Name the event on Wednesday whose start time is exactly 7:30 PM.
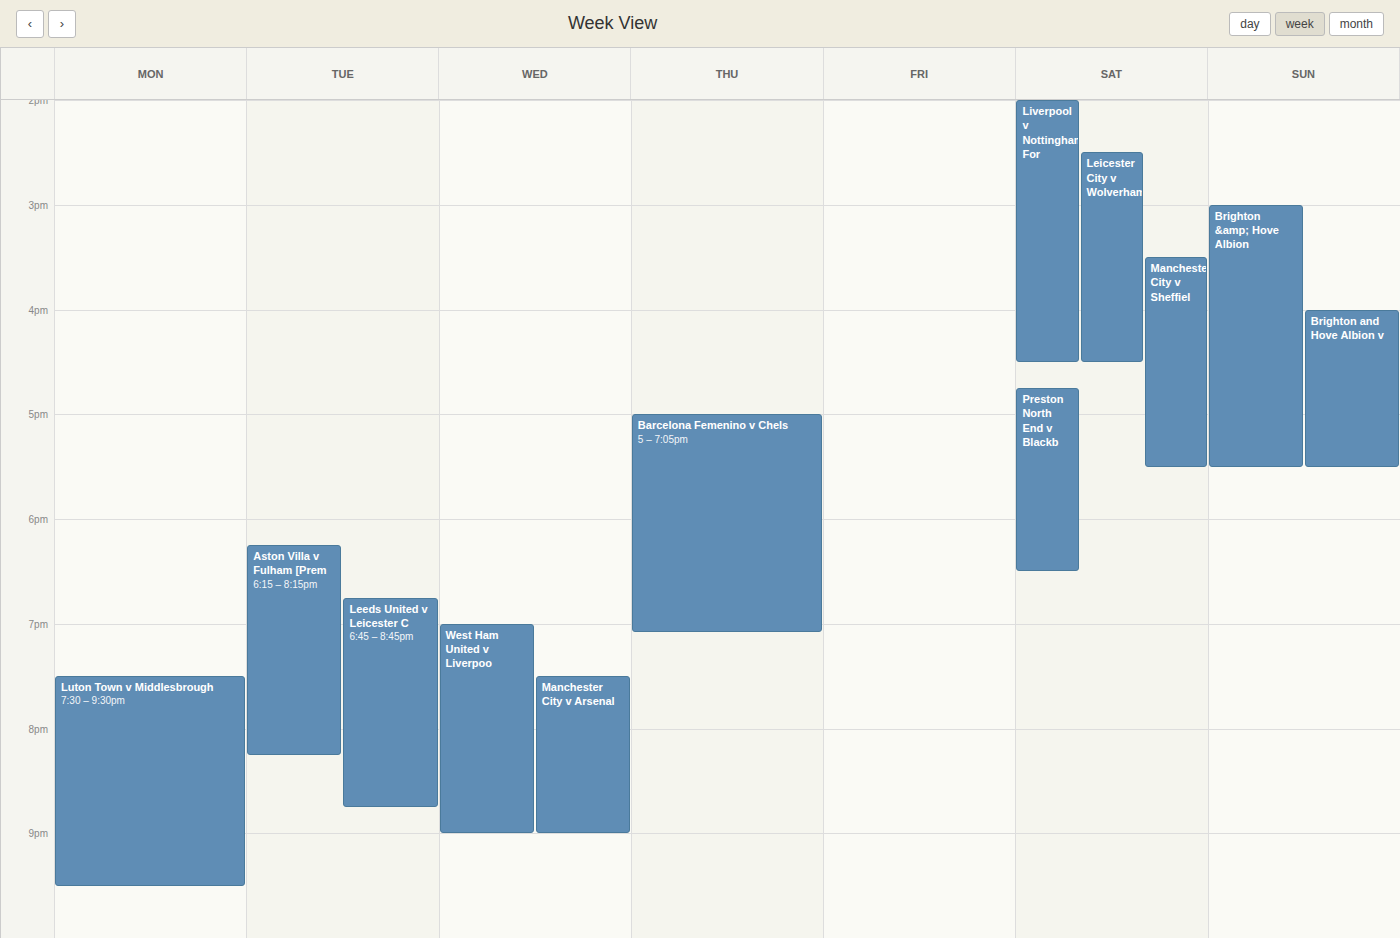
"Manchester City v Arsenal"